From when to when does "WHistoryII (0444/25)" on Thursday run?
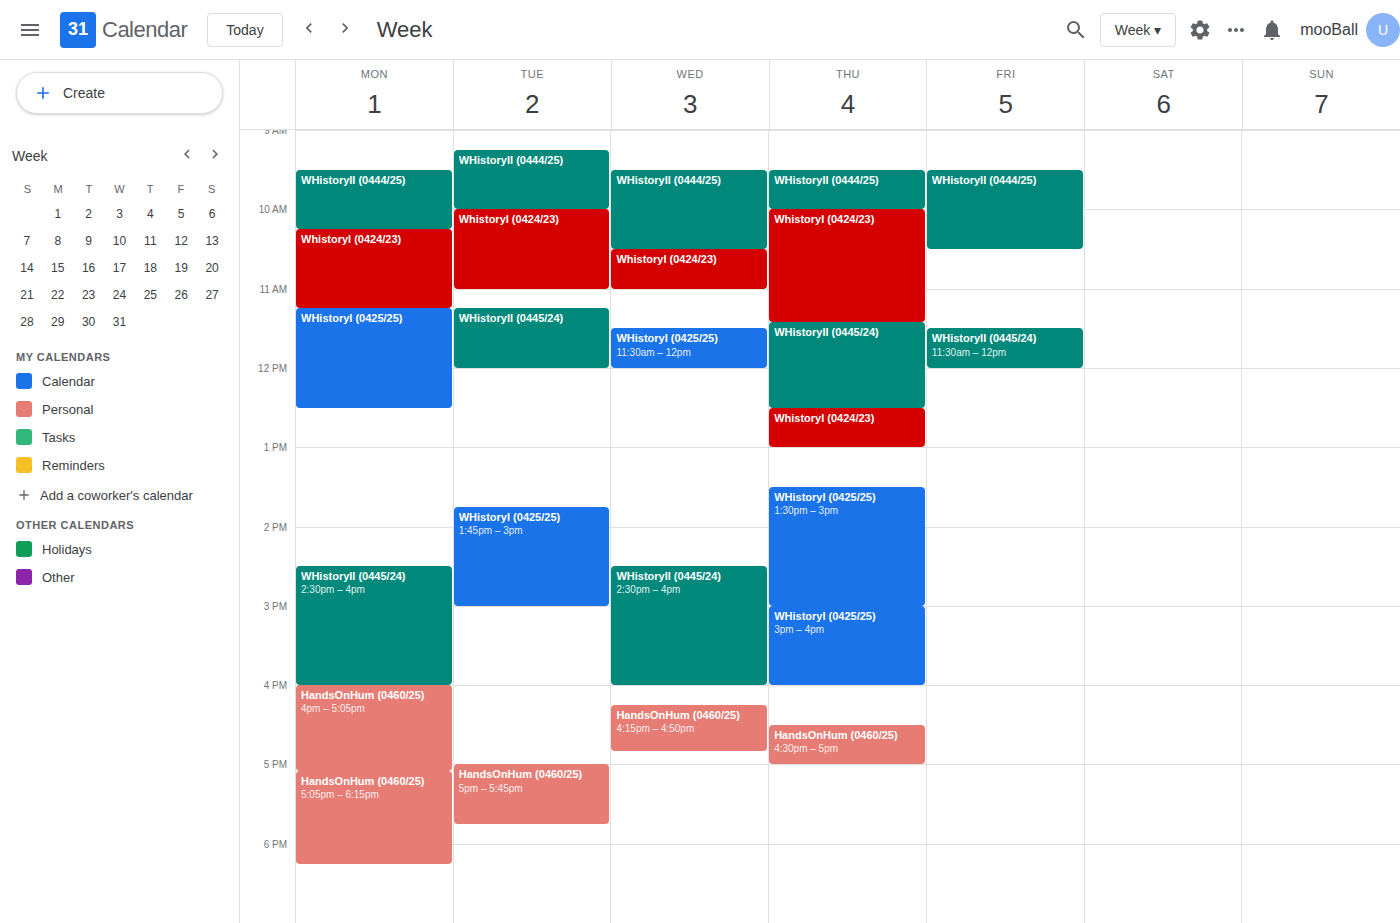
9:30 AM to 10:00 AM